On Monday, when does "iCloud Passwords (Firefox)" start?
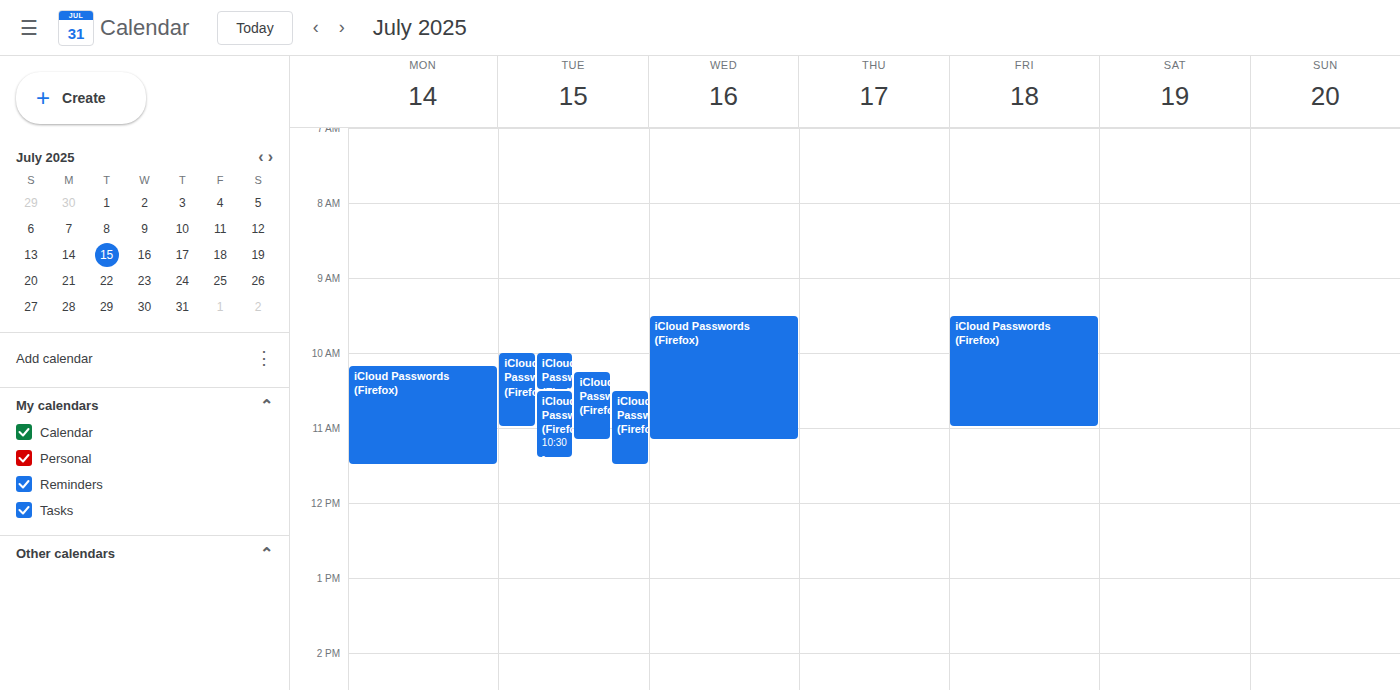
10:10 AM